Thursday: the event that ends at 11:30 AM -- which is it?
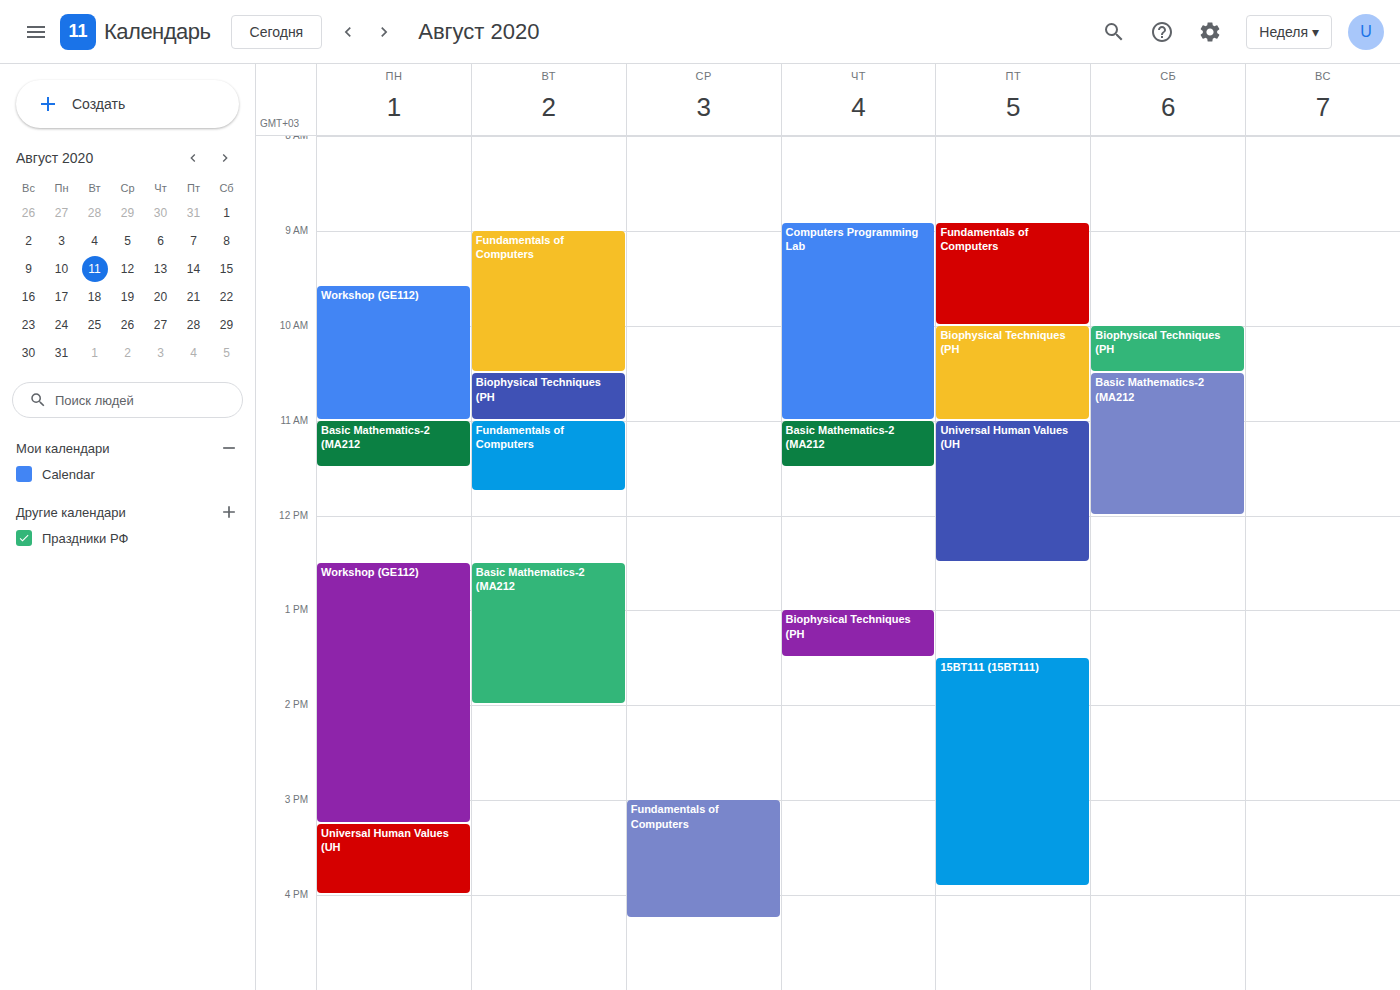
"Basic Mathematics-2 (MA212"